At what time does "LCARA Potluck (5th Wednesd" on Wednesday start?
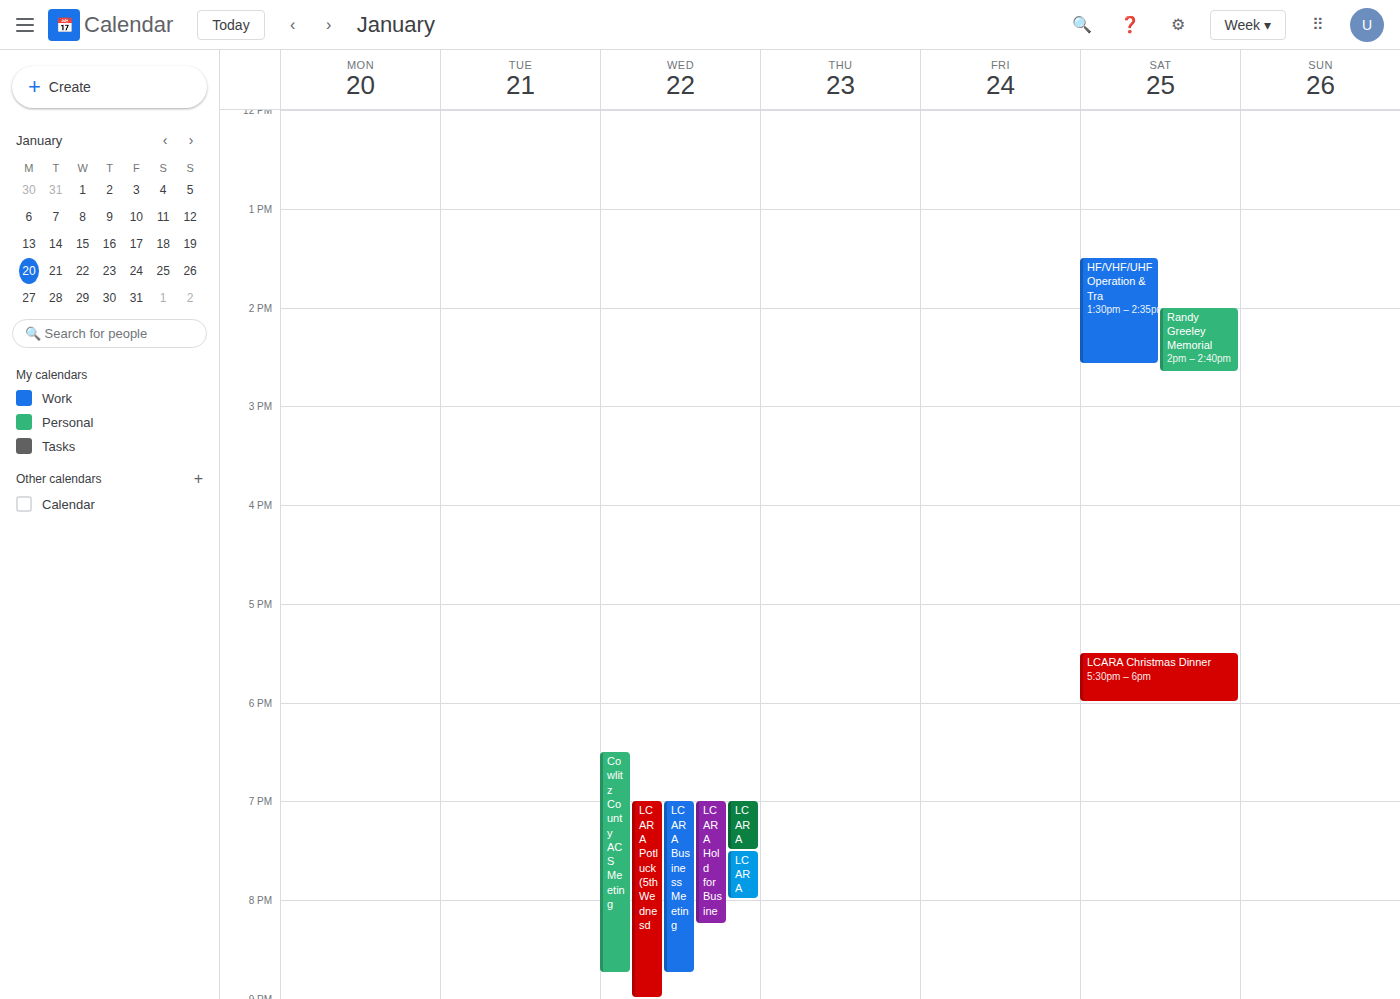
7:00 PM